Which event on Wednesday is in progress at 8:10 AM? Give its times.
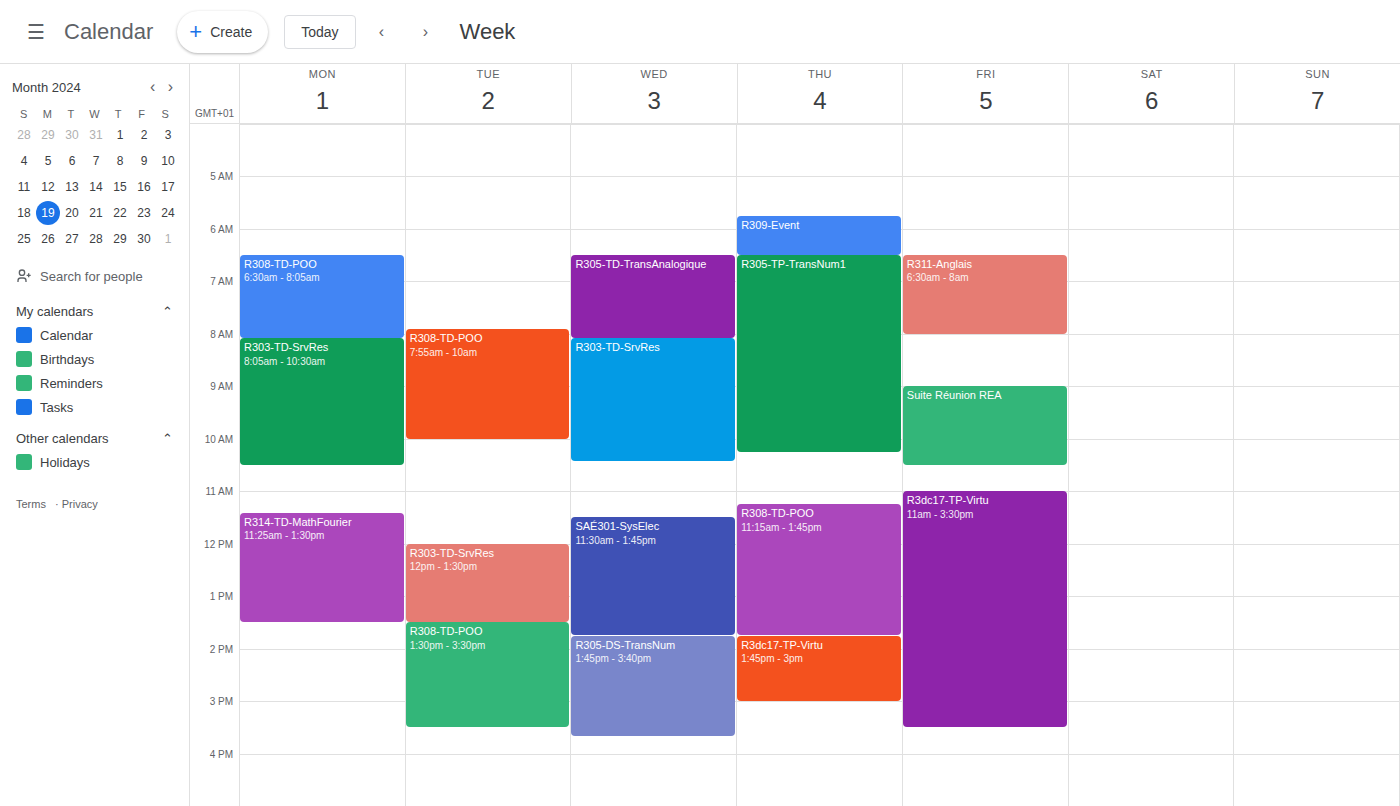
"R303-TD-SrvRes", 8:05 AM to 10:25 AM